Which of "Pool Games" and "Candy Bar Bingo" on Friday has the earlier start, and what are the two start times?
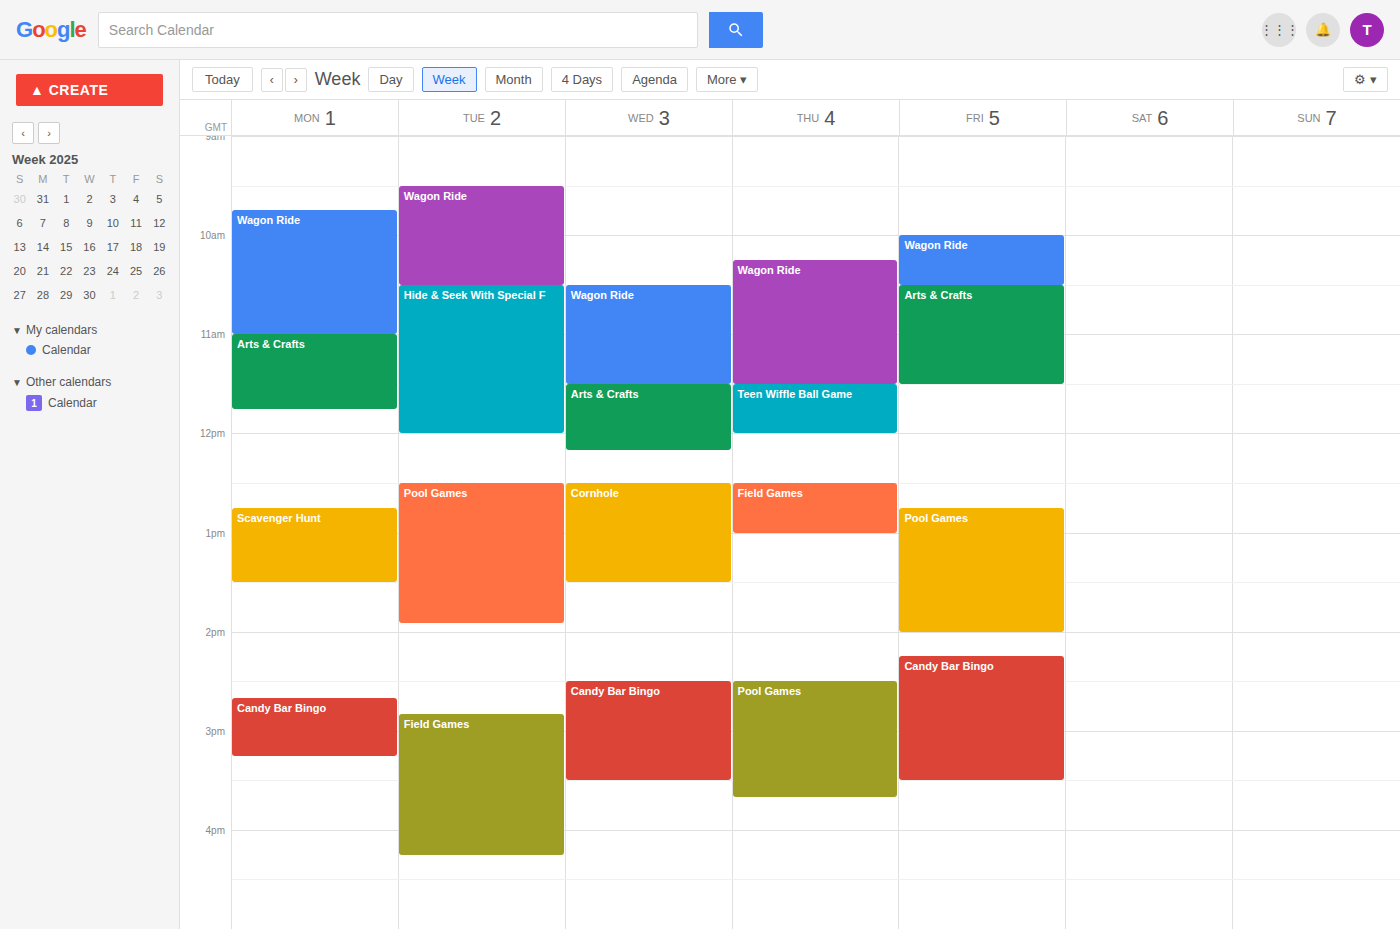
"Pool Games" 12:45; "Candy Bar Bingo" 14:15.